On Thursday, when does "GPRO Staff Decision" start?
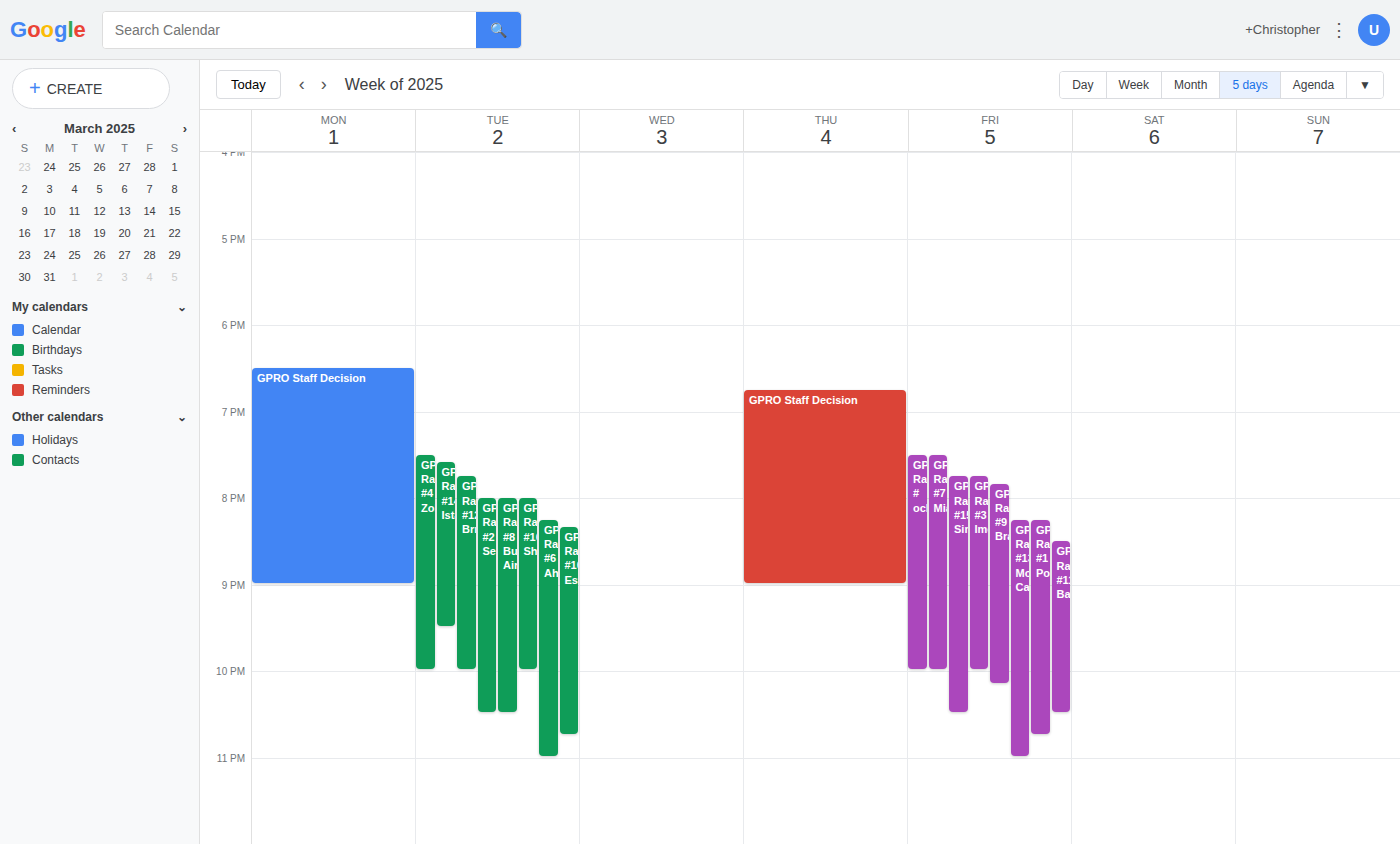
6:45 PM